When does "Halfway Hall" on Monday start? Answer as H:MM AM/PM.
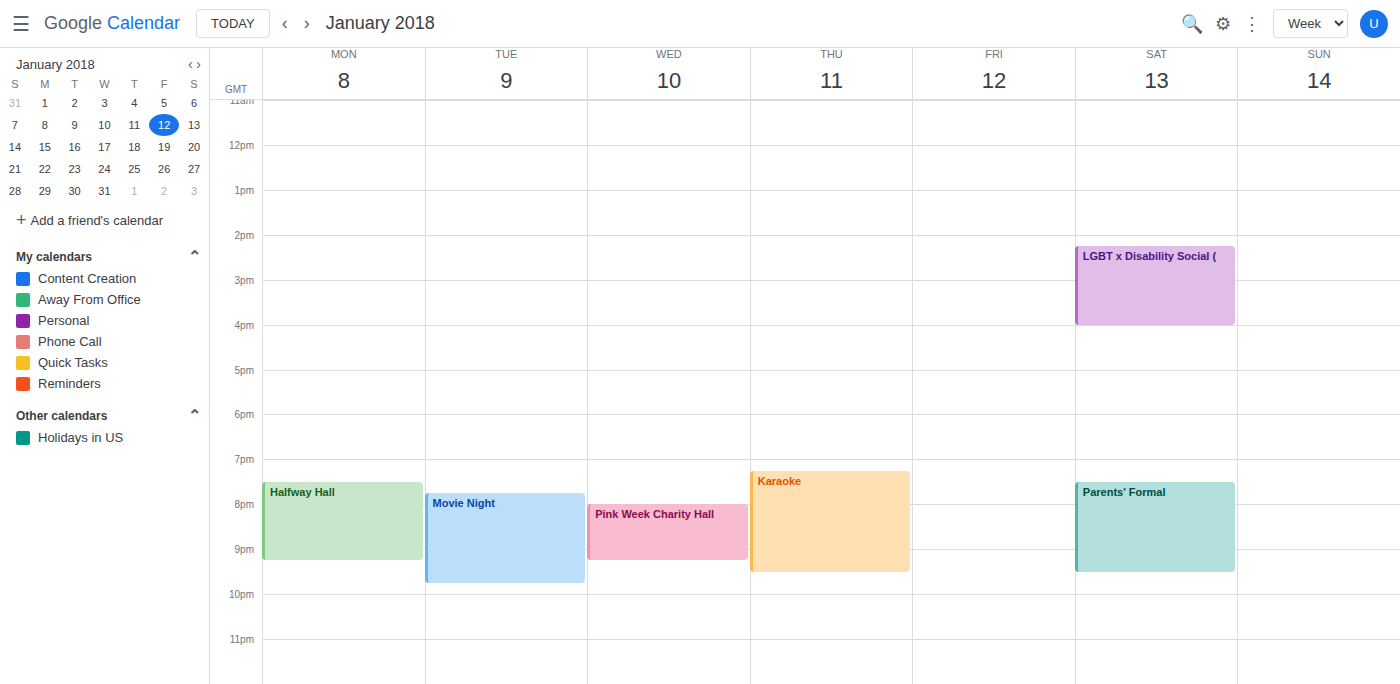
7:30 PM